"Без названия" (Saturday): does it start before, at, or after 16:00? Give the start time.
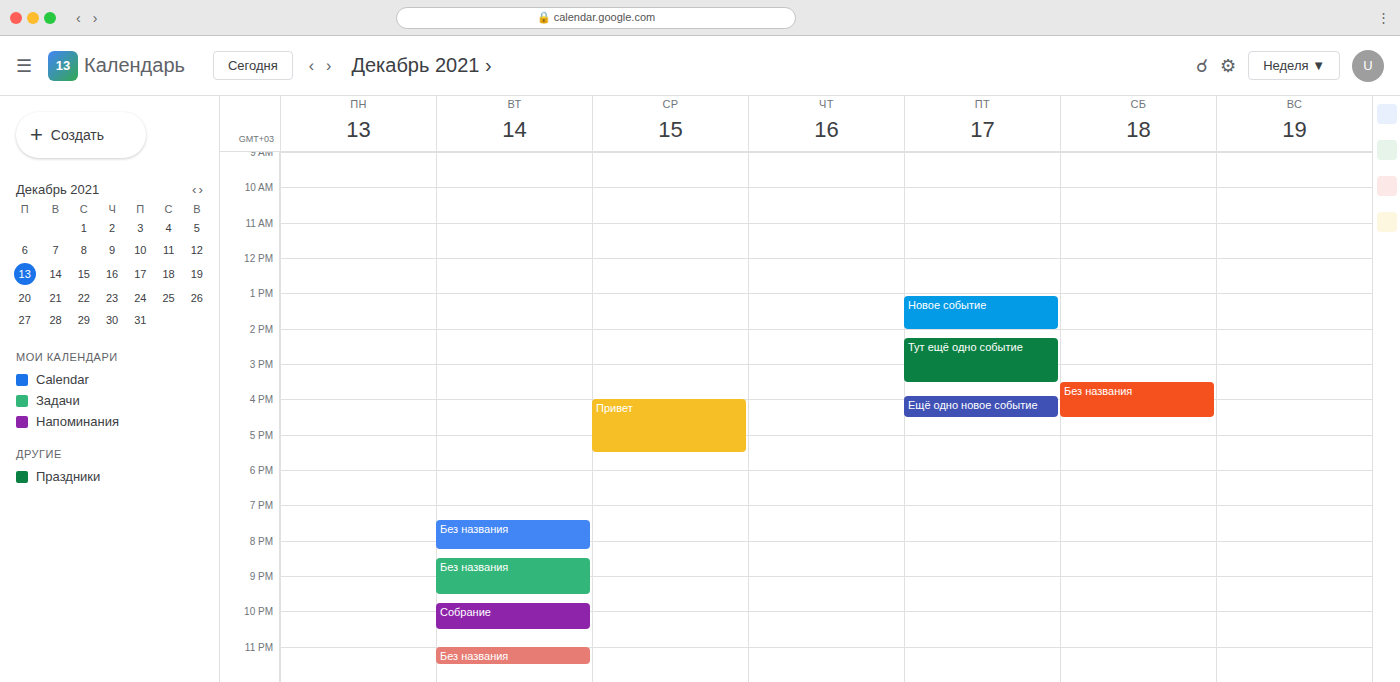
15:30 -- before 16:00, 30 minutes above the 16:00 line.